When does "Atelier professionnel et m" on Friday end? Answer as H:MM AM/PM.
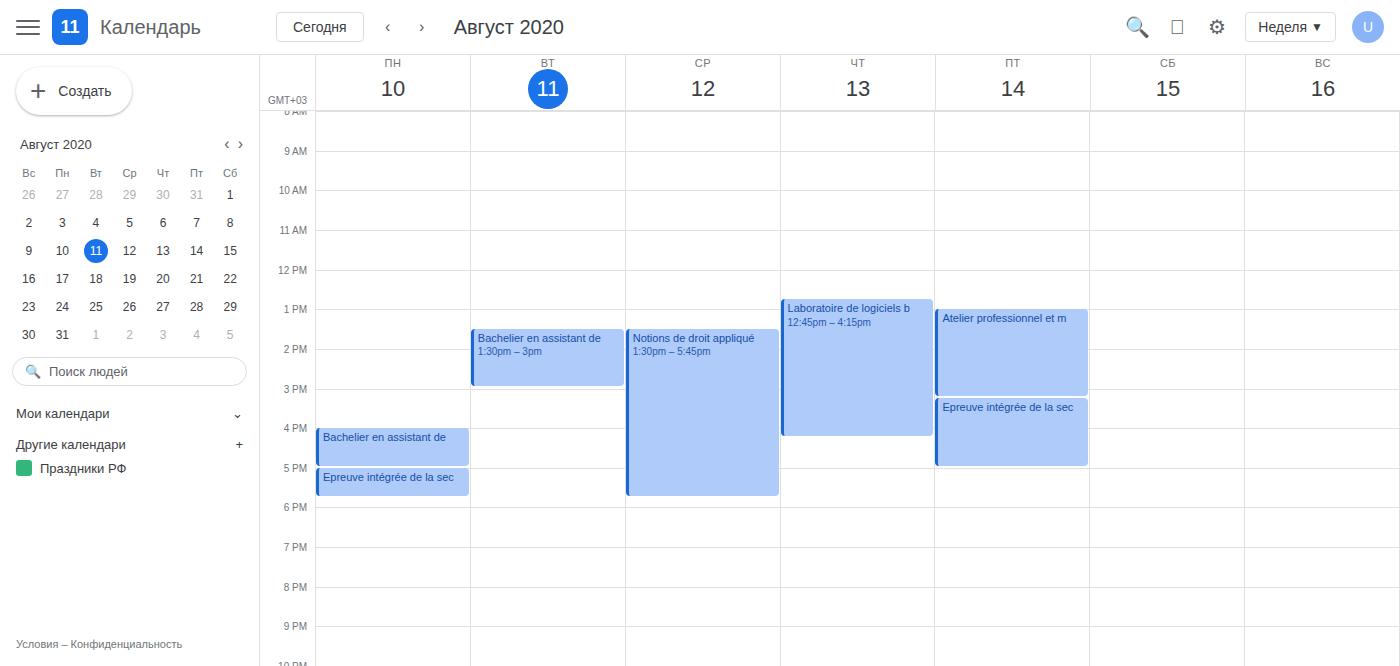
3:15 PM